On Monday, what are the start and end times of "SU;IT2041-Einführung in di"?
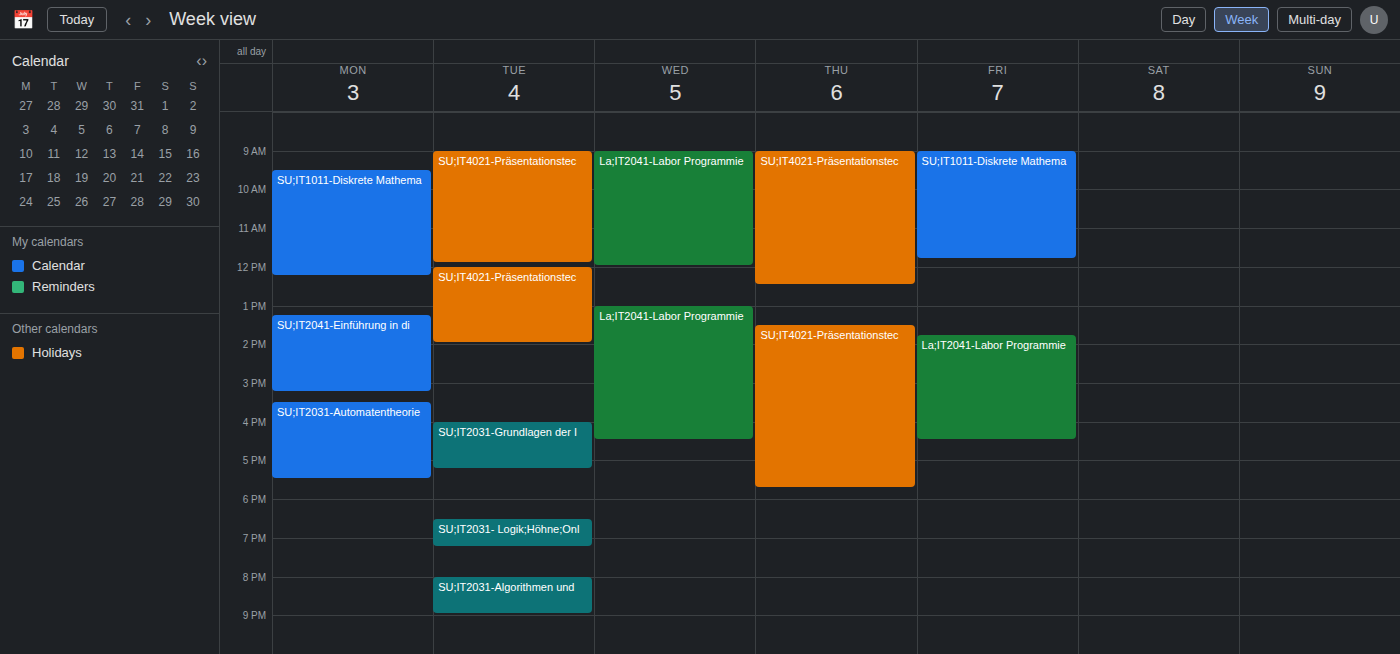
1:15 PM to 3:15 PM